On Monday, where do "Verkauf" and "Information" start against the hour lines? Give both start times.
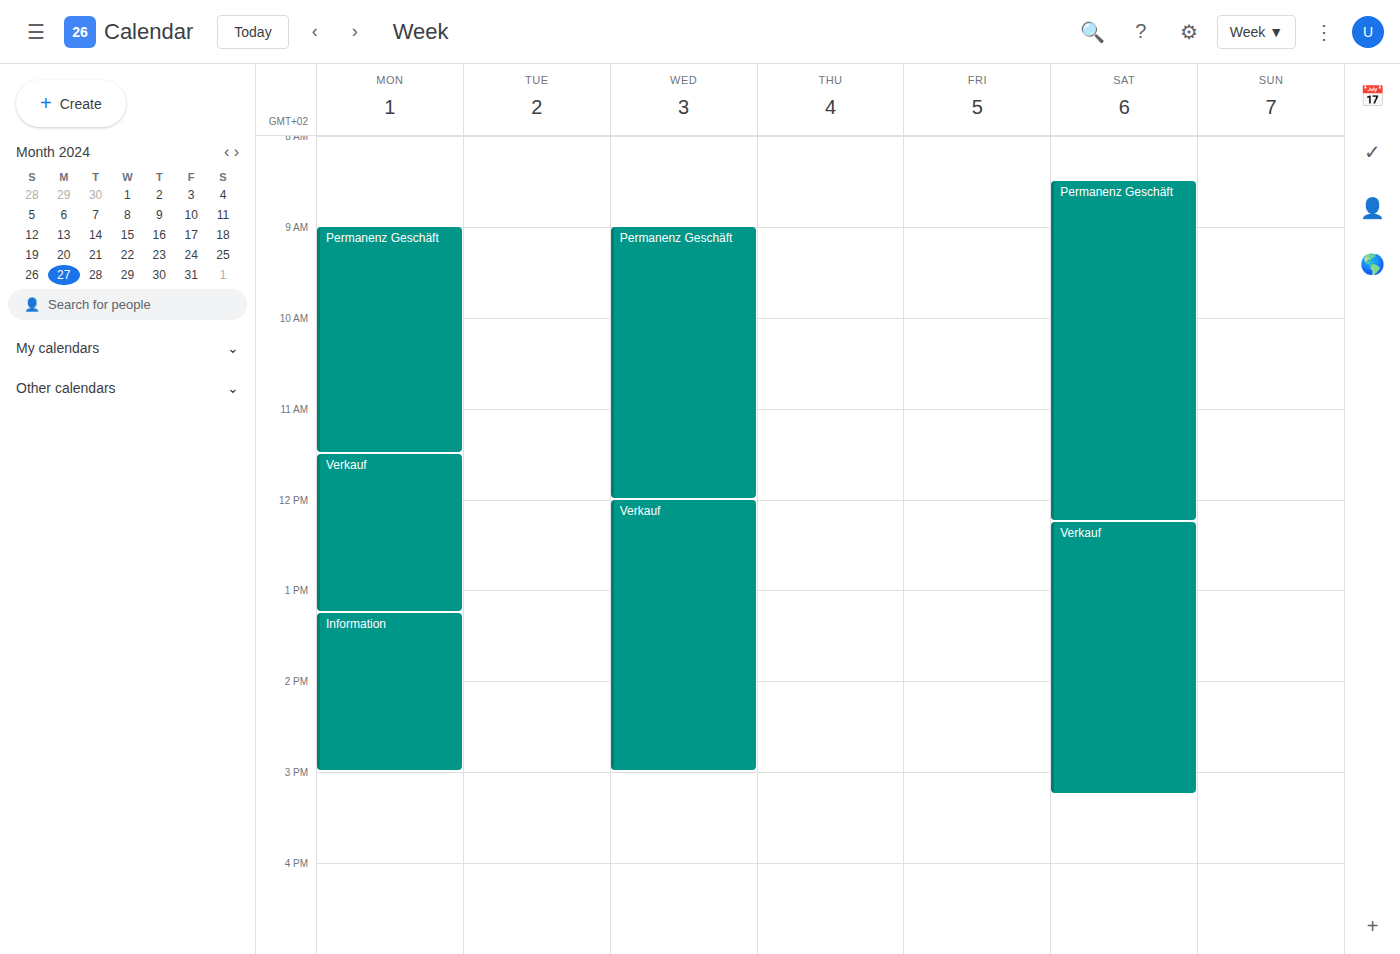
"Verkauf": 11:30 AM, halfway between the 11 AM and 12 PM lines. "Information": 1:15 PM, neither: a quarter of the way from the 1 PM line to the 2 PM line.